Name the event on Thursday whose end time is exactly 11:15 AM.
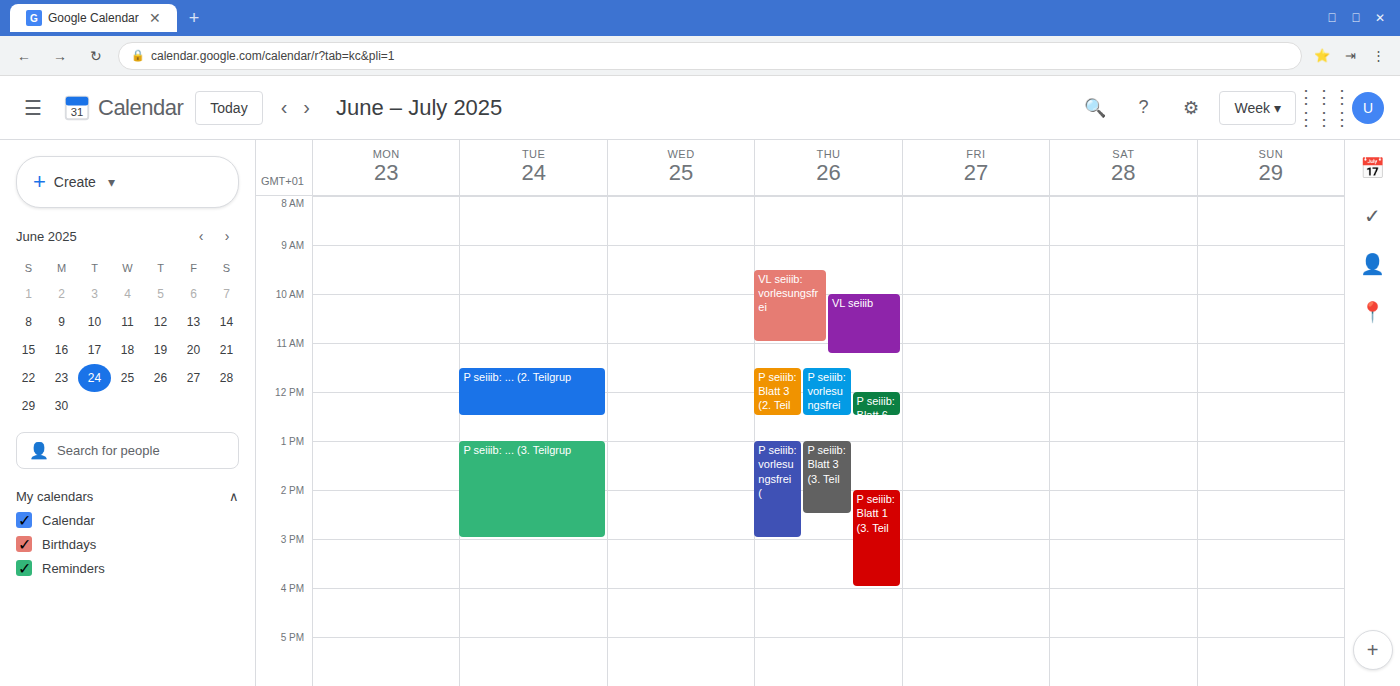
"VL seiiib"